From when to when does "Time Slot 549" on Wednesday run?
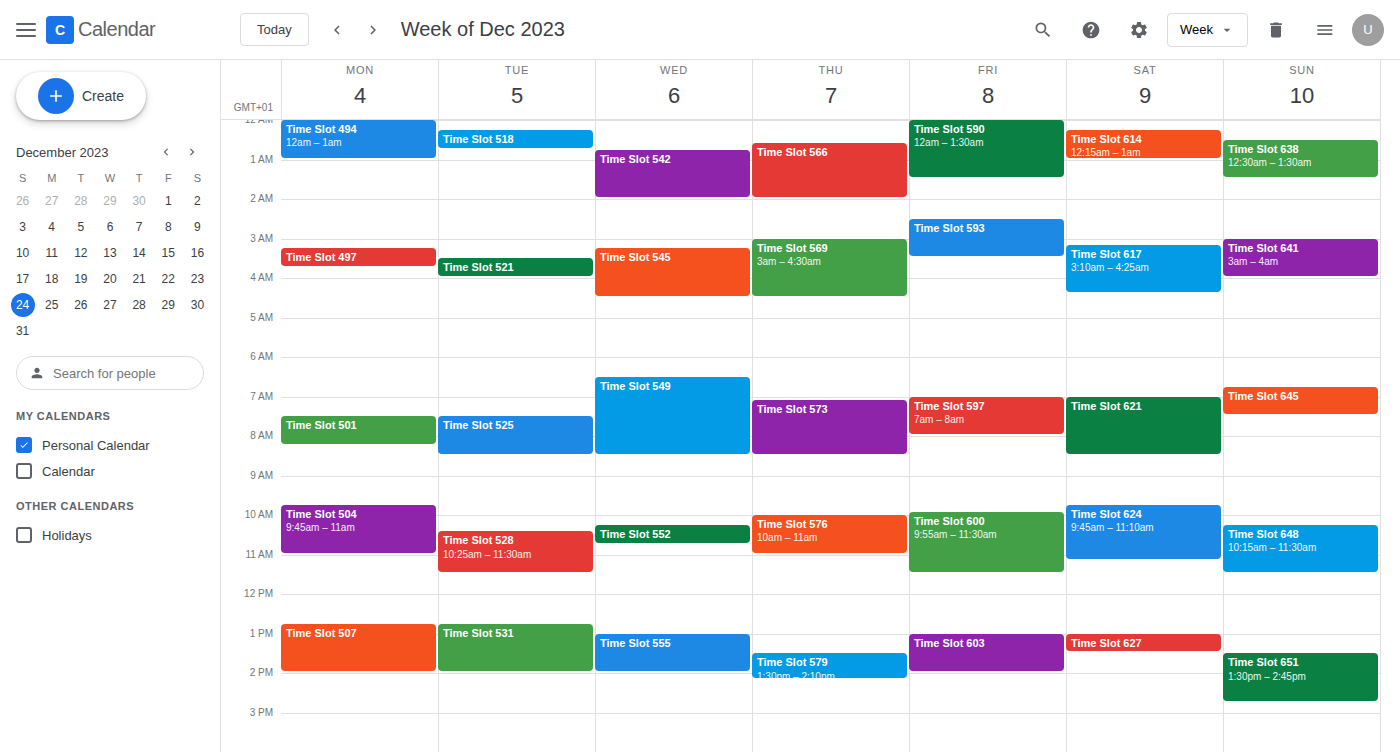
06:30 to 08:30